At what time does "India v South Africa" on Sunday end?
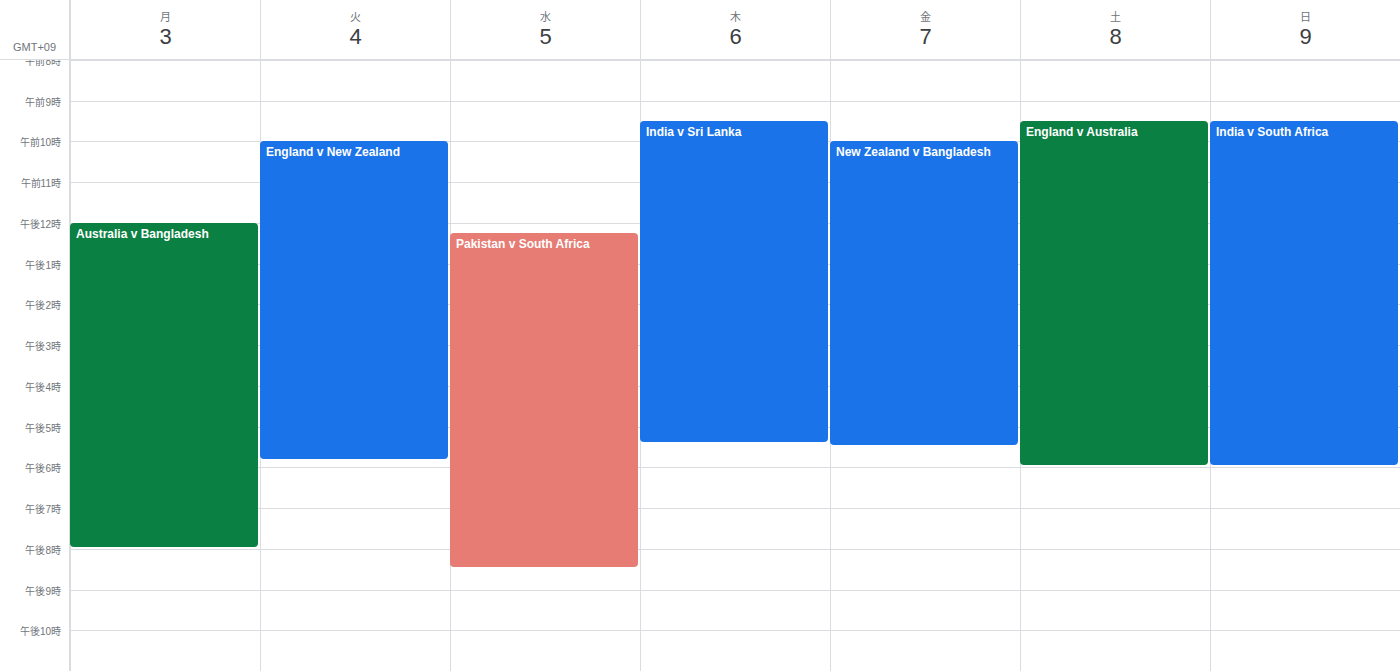
6:00 PM